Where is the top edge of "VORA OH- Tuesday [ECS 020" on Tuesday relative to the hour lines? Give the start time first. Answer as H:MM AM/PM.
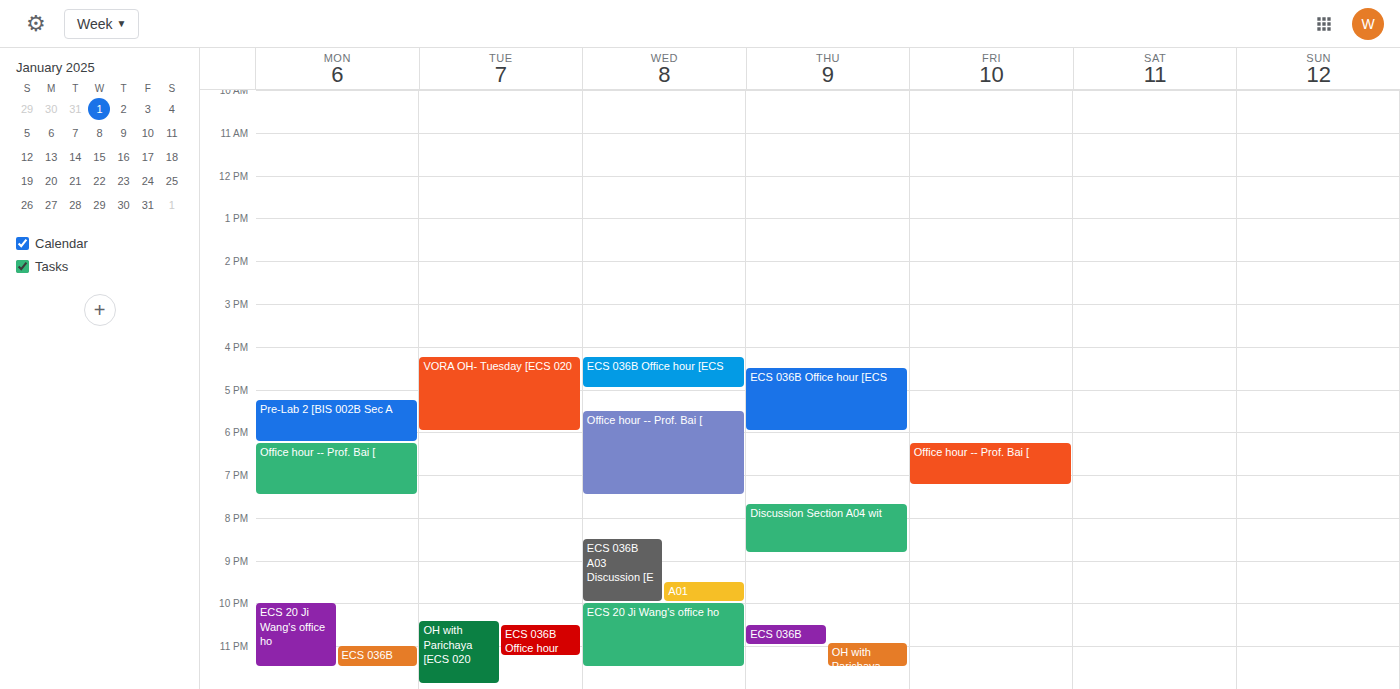
4:15 PM -- neither: a quarter of the way from the 4 PM line to the 5 PM line.